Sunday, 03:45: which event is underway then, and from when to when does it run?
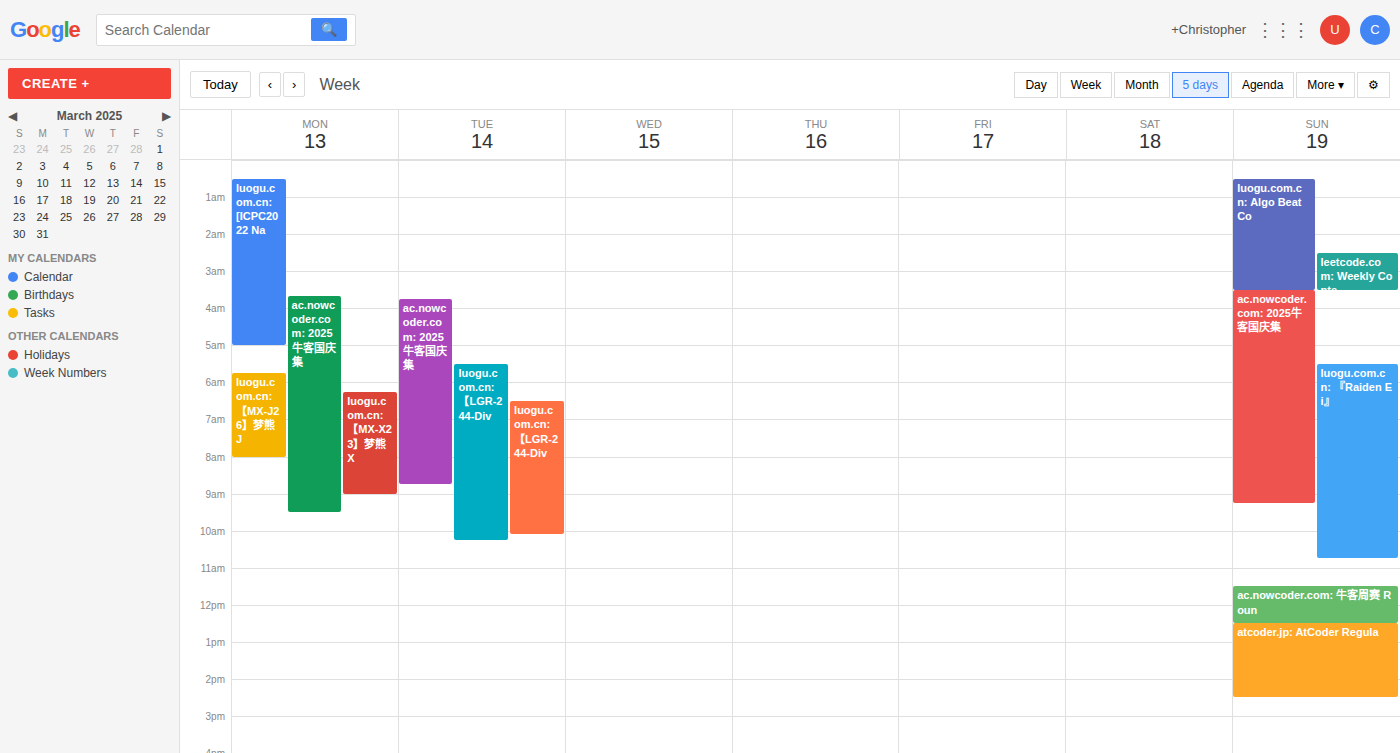
"ac.nowcoder.com: 2025牛客国庆集", 03:30 to 09:15